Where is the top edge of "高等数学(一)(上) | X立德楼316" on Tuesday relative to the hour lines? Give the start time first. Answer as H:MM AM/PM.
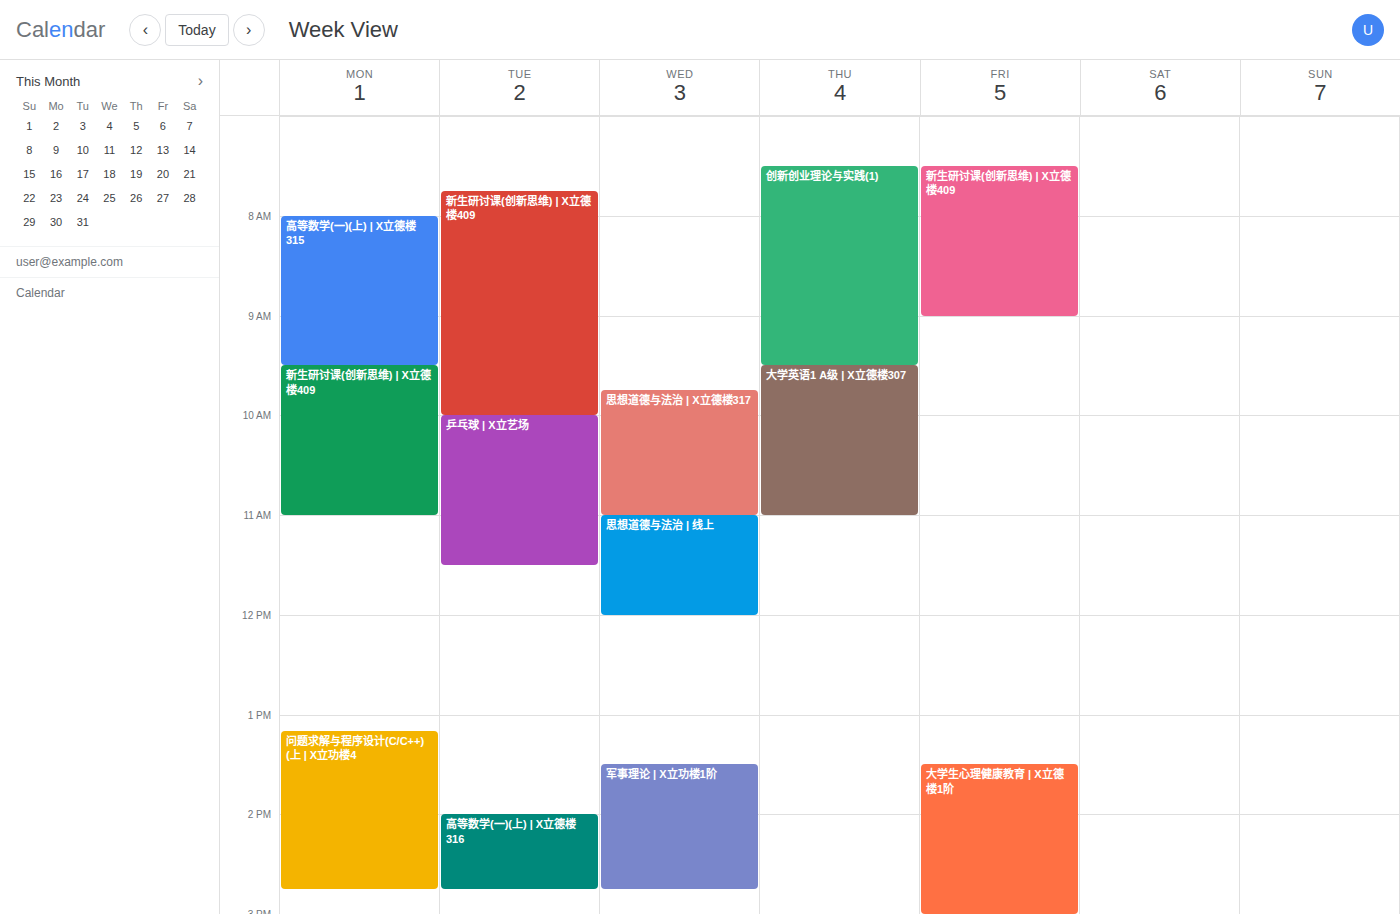
2:00 PM -- exactly on the 2 PM line.